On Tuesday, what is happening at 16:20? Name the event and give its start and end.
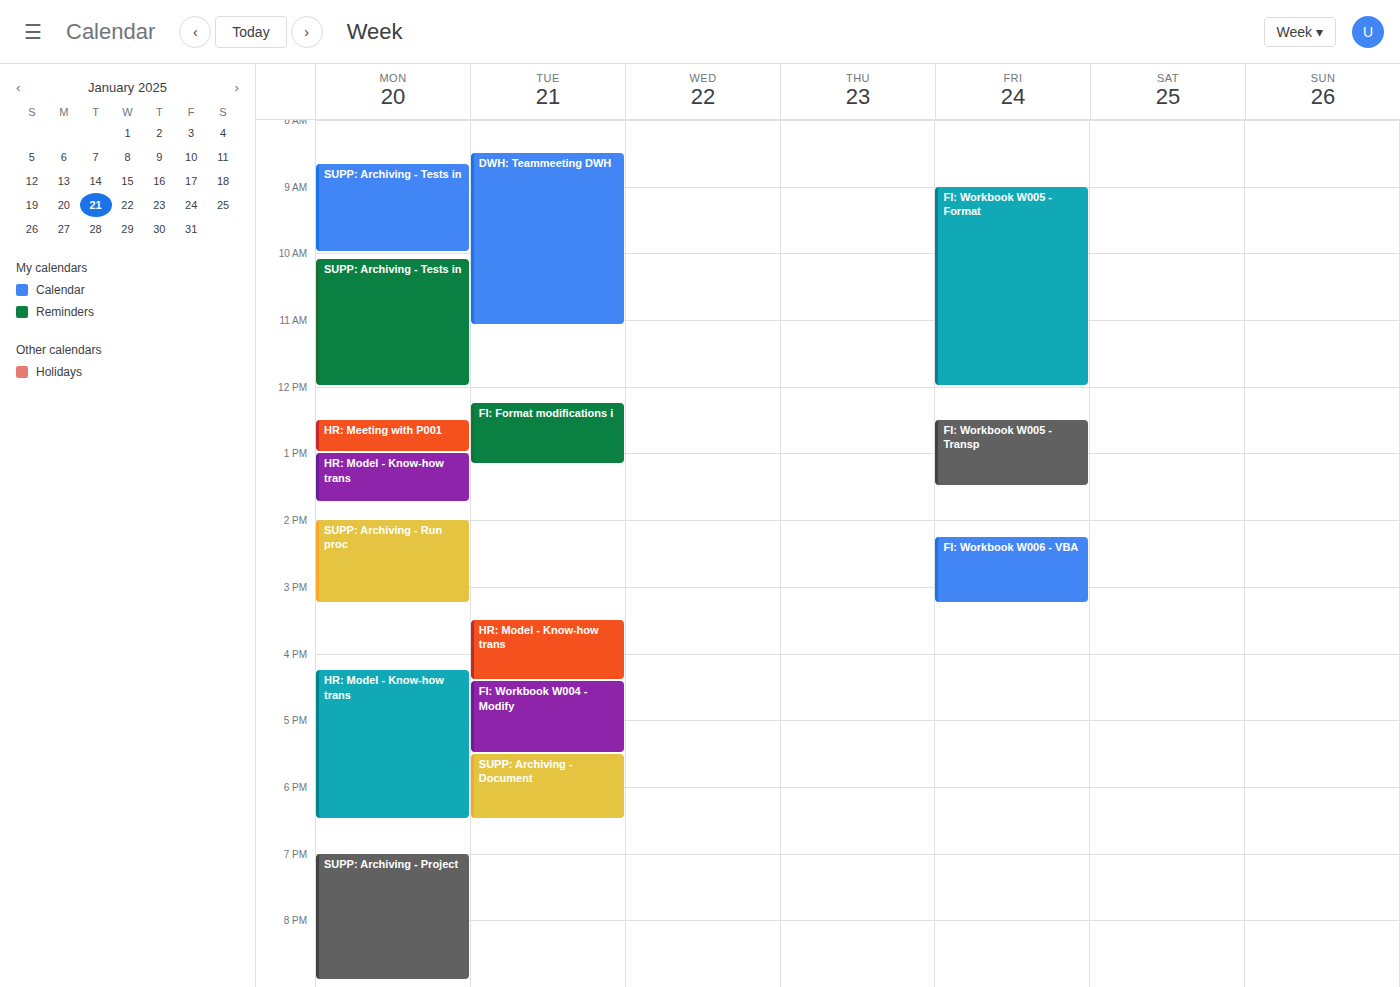
"HR: Model - Know-how trans", 15:30 to 16:25